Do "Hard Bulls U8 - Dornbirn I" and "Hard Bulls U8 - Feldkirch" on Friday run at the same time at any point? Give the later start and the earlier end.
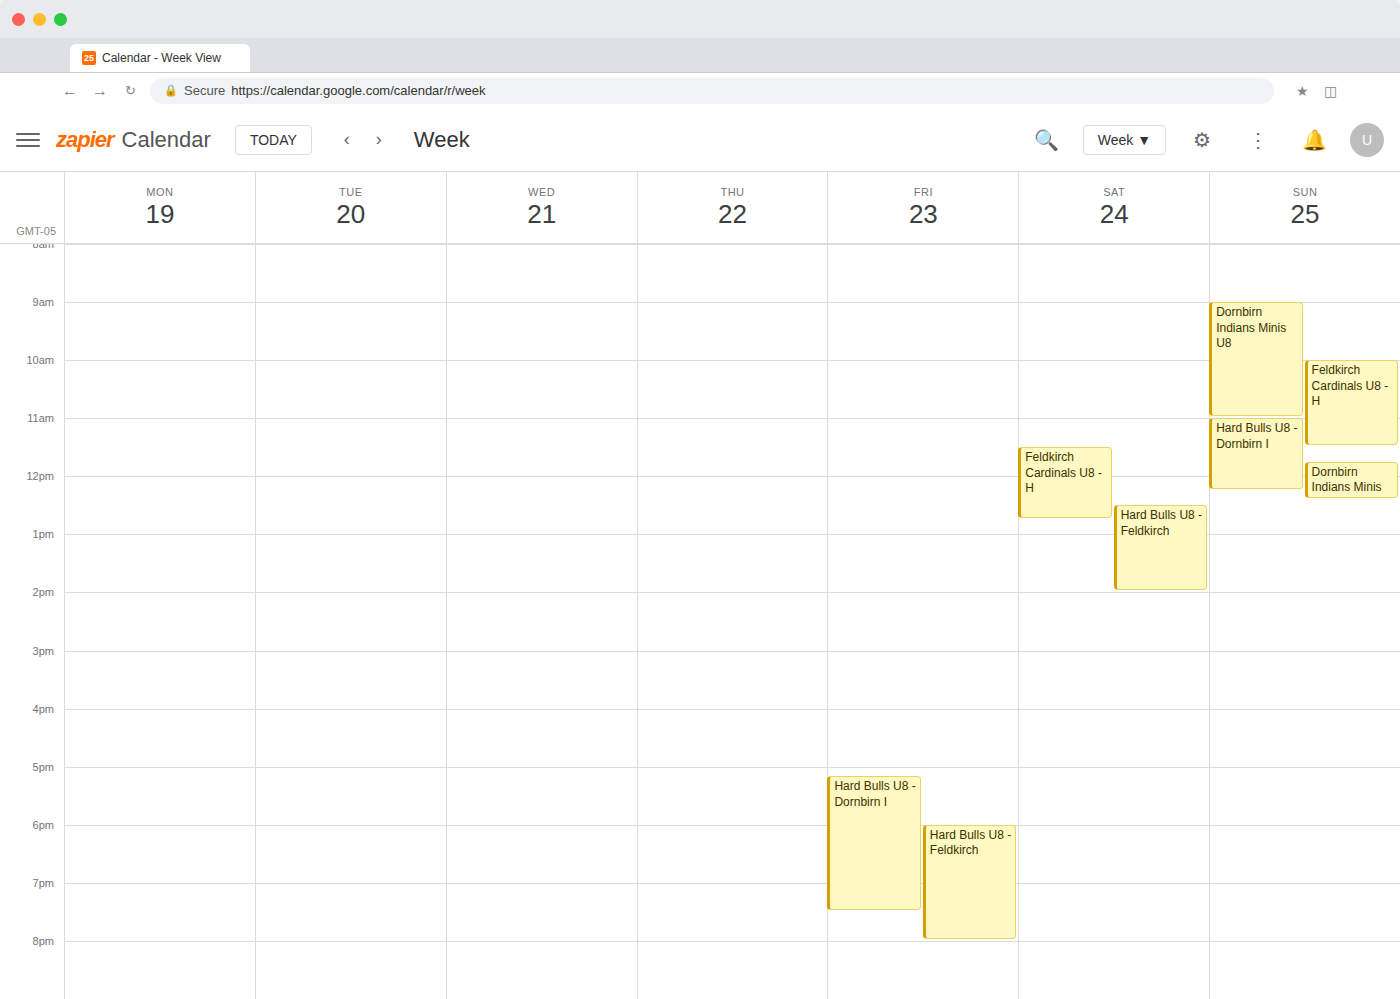
"Hard Bulls U8 - Feldkirch" starts at 6:00 PM, before "Hard Bulls U8 - Dornbirn I" ends at 7:30 PM -- they overlap.